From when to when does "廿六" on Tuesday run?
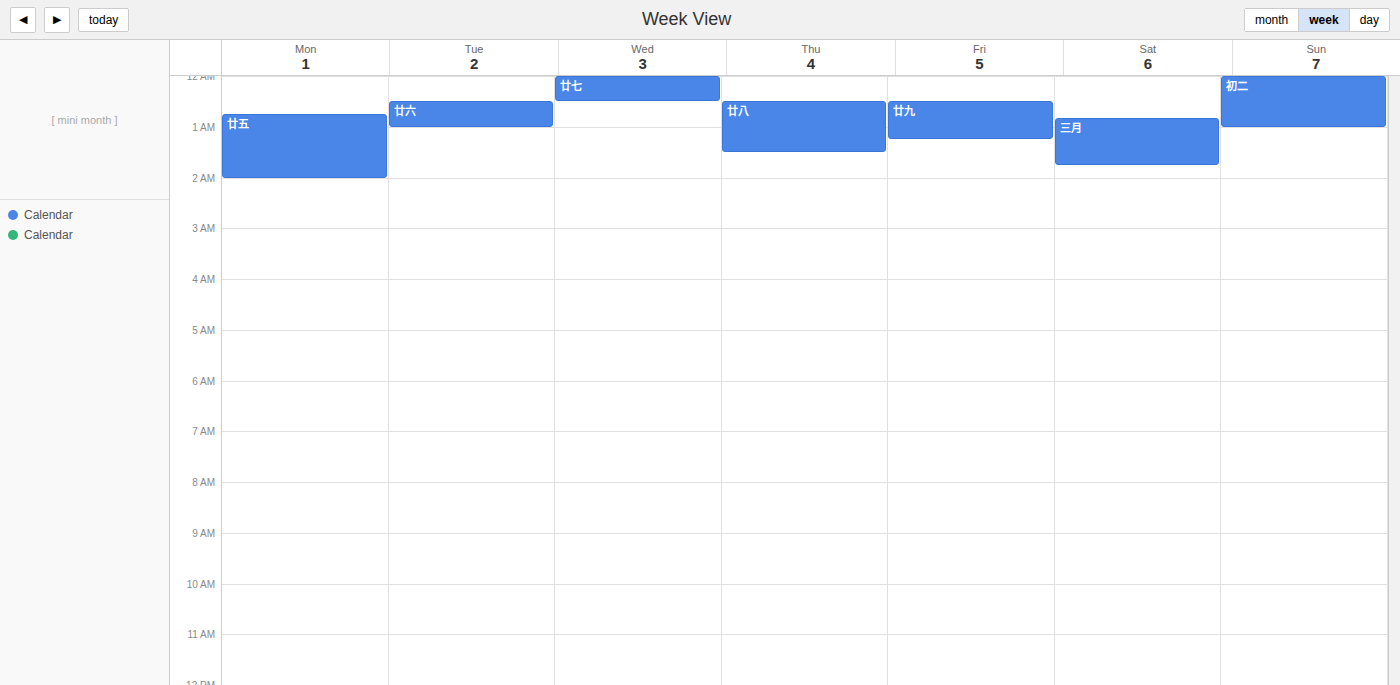
12:30 AM to 1:00 AM